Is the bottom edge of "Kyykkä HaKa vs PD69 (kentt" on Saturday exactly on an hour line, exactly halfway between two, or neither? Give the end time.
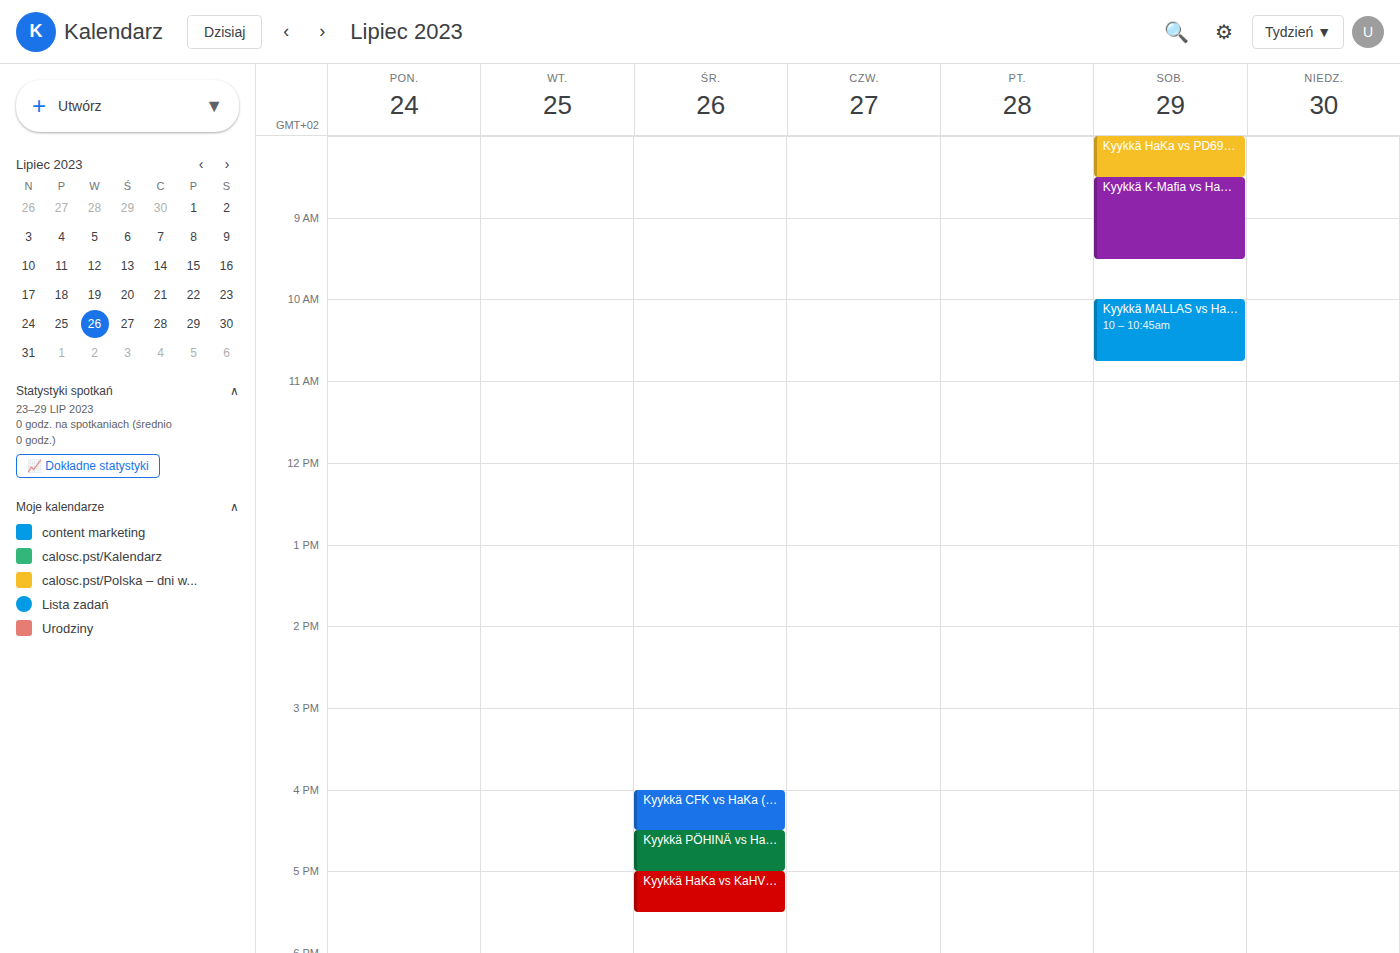
8:30 AM -- halfway between the 8 AM and 9 AM lines.